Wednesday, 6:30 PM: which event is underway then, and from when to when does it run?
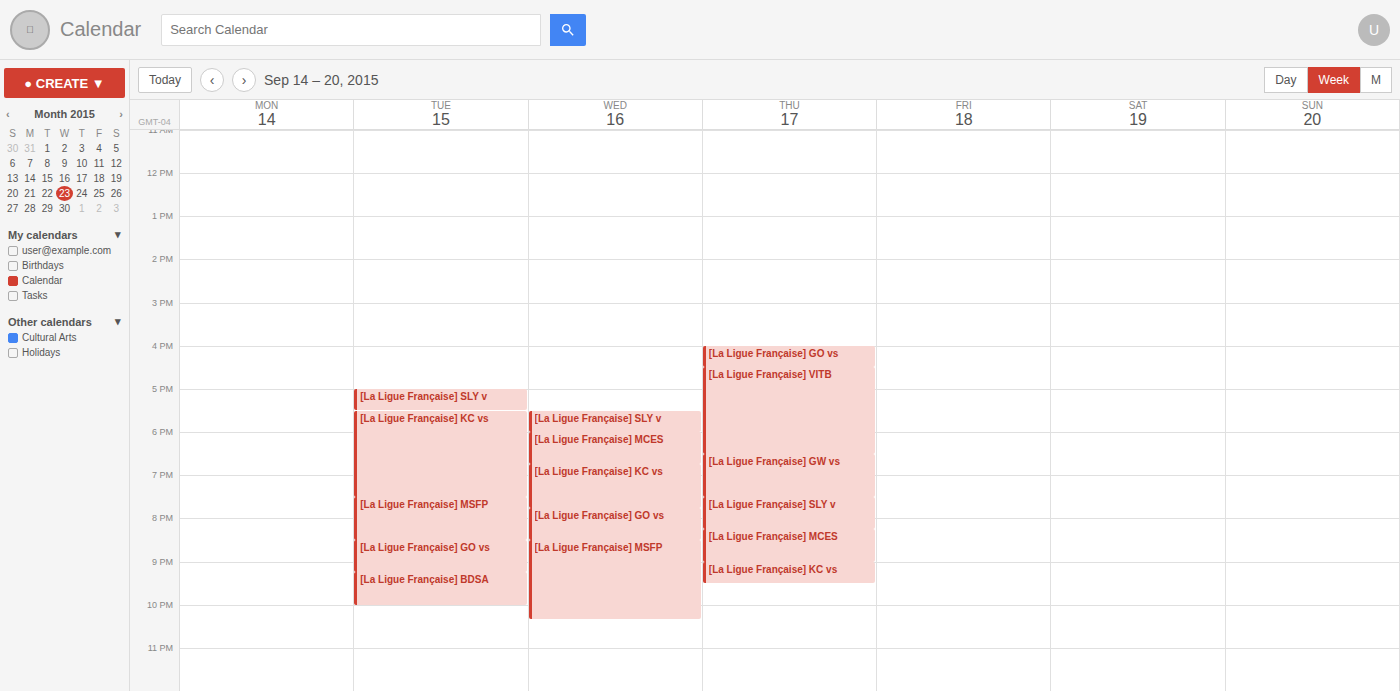
"[La Ligue Française] MCES", 6:00 PM to 6:45 PM